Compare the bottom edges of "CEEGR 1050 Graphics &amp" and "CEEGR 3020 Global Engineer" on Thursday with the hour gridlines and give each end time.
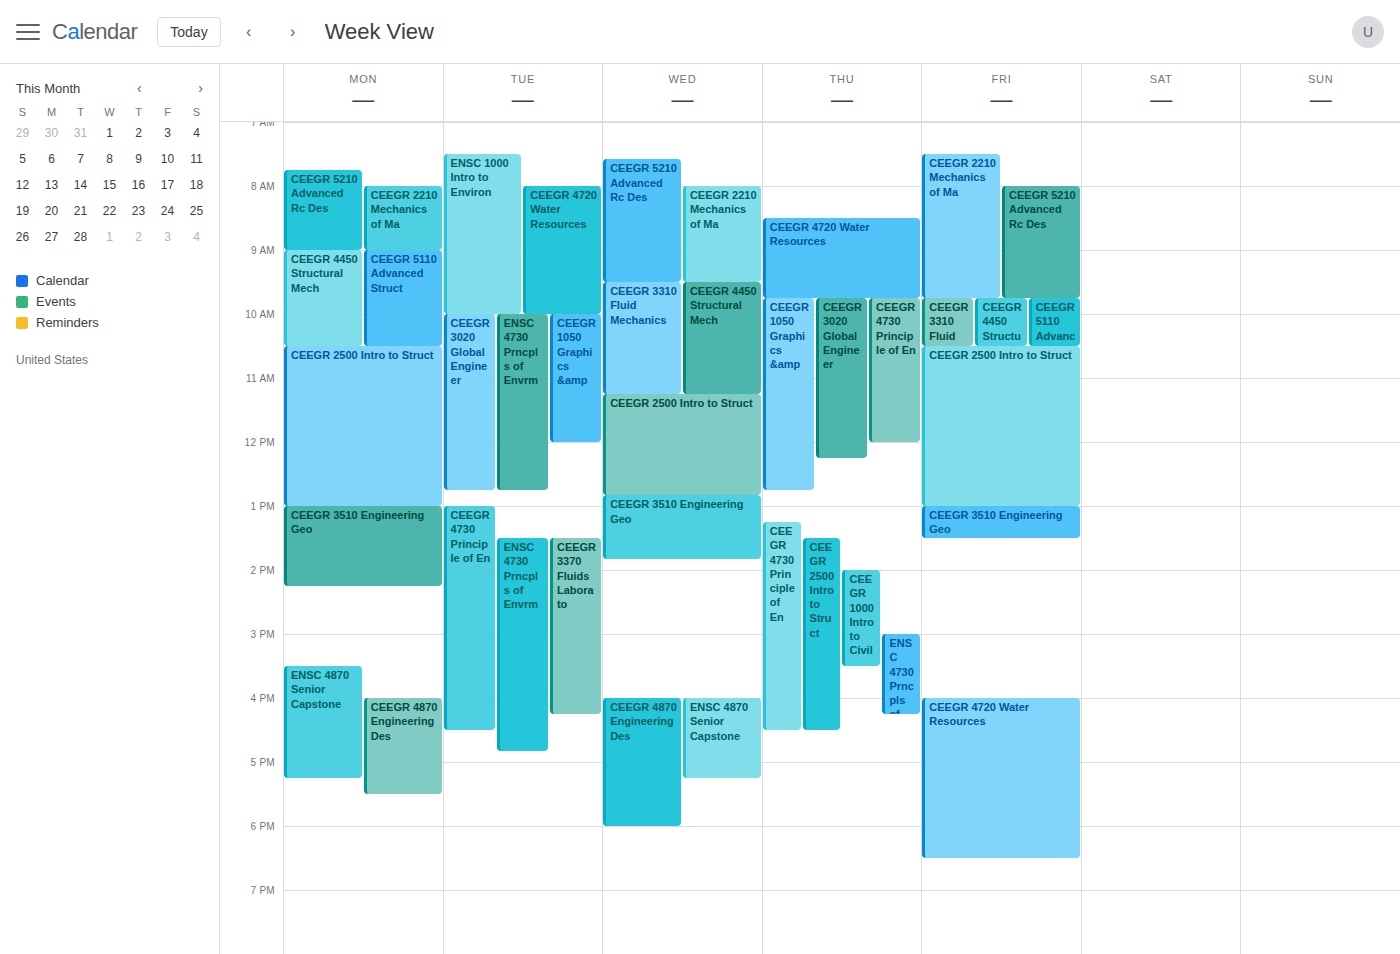
"CEEGR 1050 Graphics &amp": 12:45 PM, neither: three quarters of the way from the 12 PM line to the 1 PM line. "CEEGR 3020 Global Engineer": 12:15 PM, neither: a quarter of the way from the 12 PM line to the 1 PM line.